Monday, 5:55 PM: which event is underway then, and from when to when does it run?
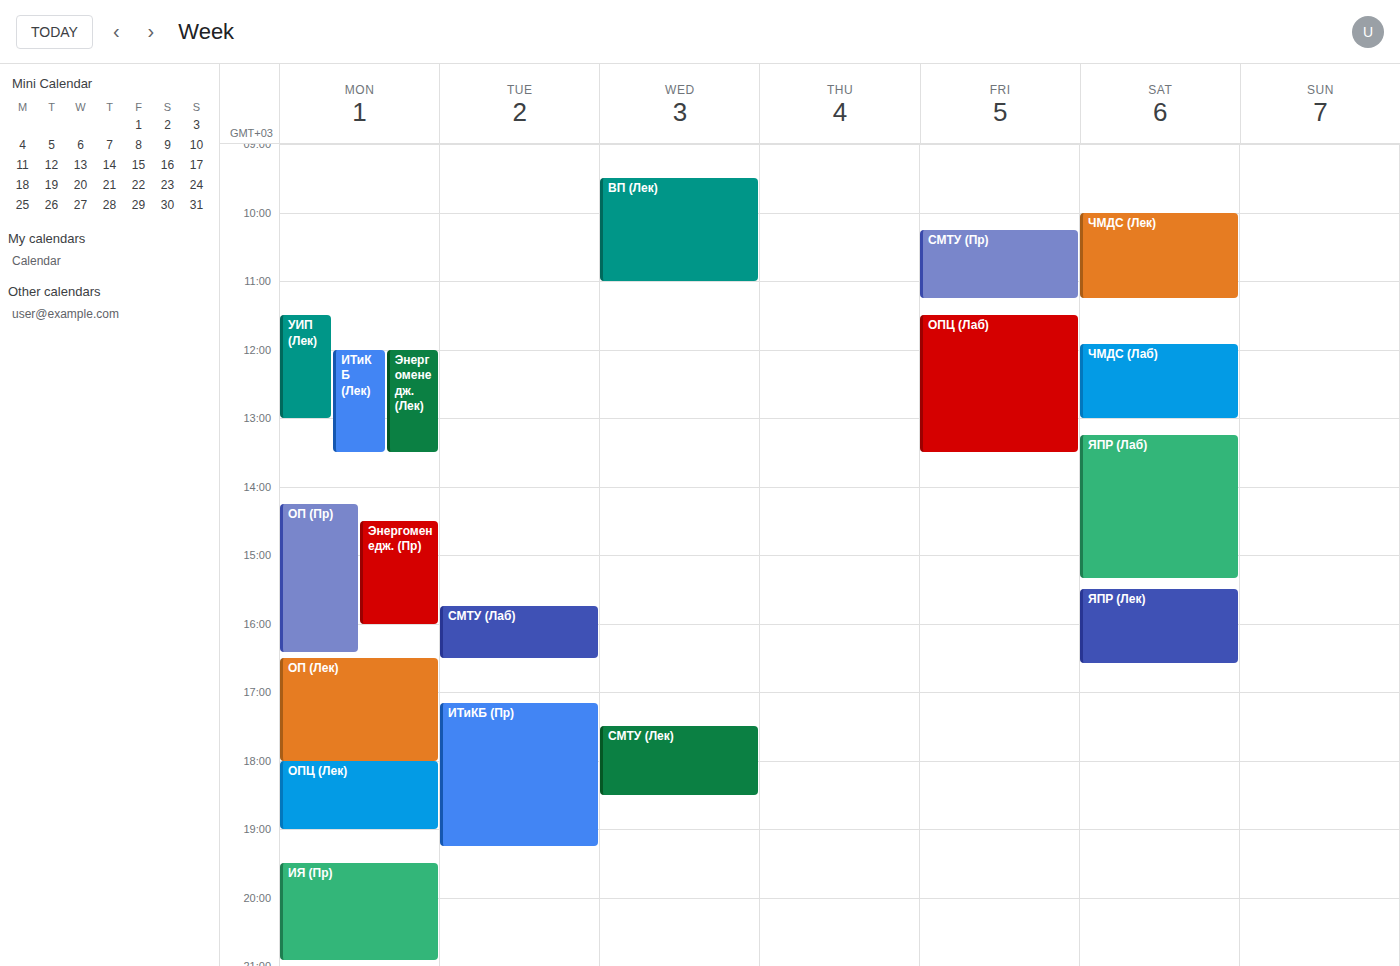
"ОП (Лек)", 4:30 PM to 6:00 PM